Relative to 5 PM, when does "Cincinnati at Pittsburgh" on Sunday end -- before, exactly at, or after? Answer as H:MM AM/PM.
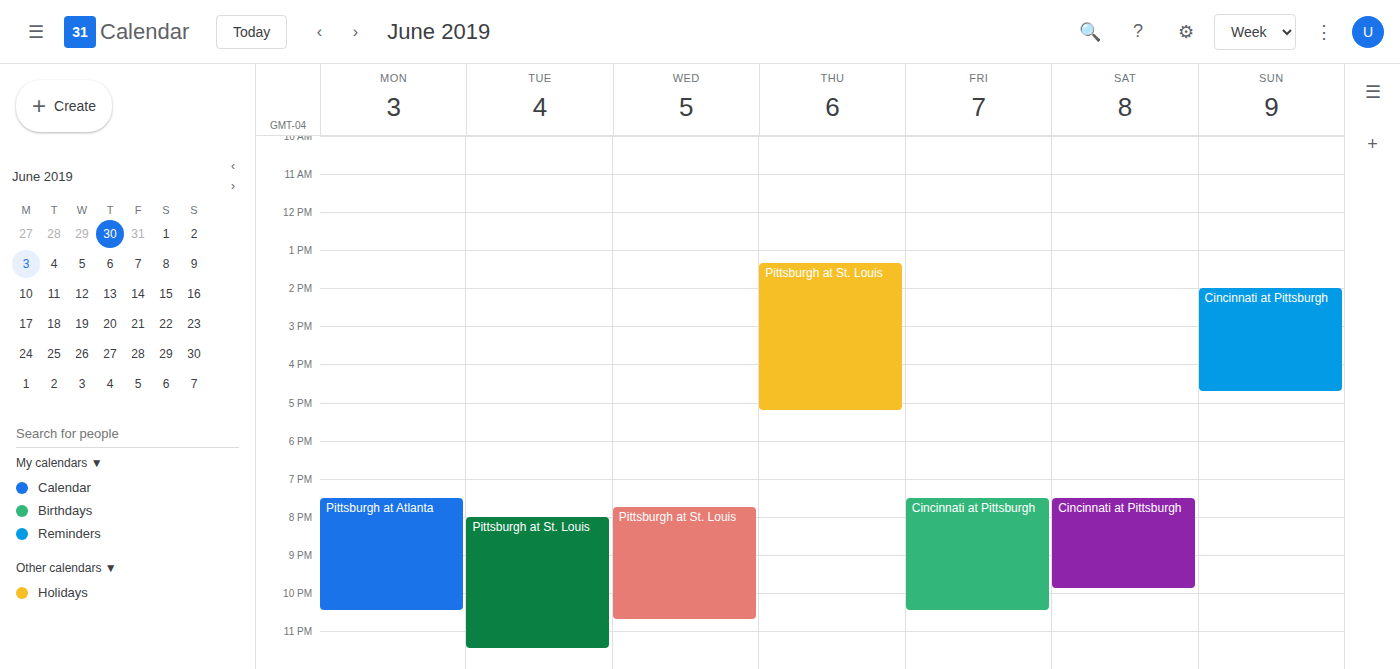
4:45 PM -- before 5 PM, 15 minutes above the 5 PM line.